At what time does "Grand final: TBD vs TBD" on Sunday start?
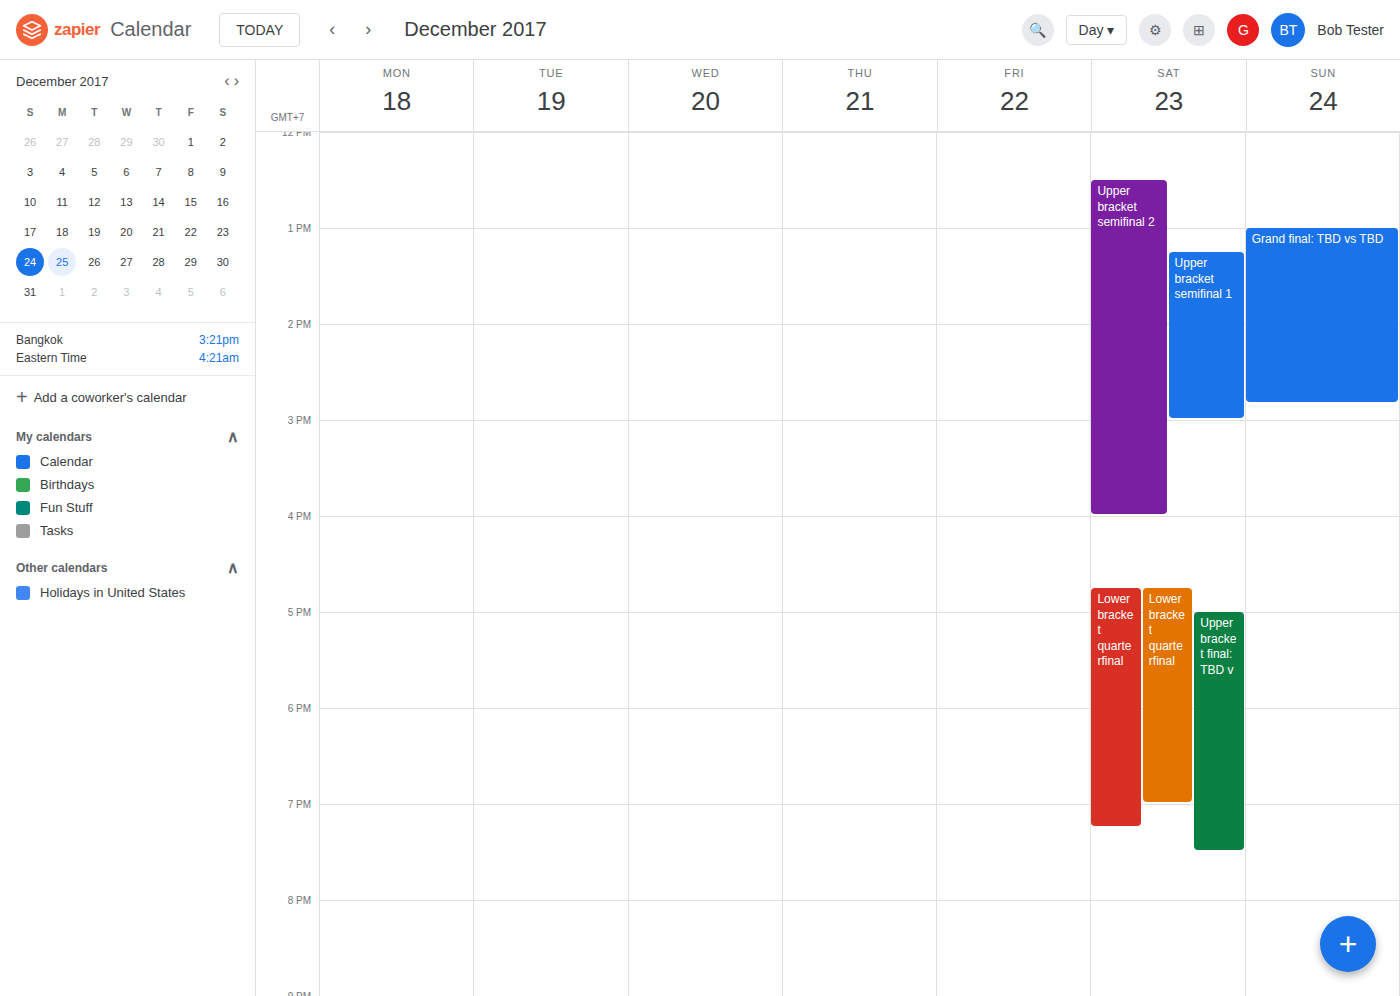
13:00